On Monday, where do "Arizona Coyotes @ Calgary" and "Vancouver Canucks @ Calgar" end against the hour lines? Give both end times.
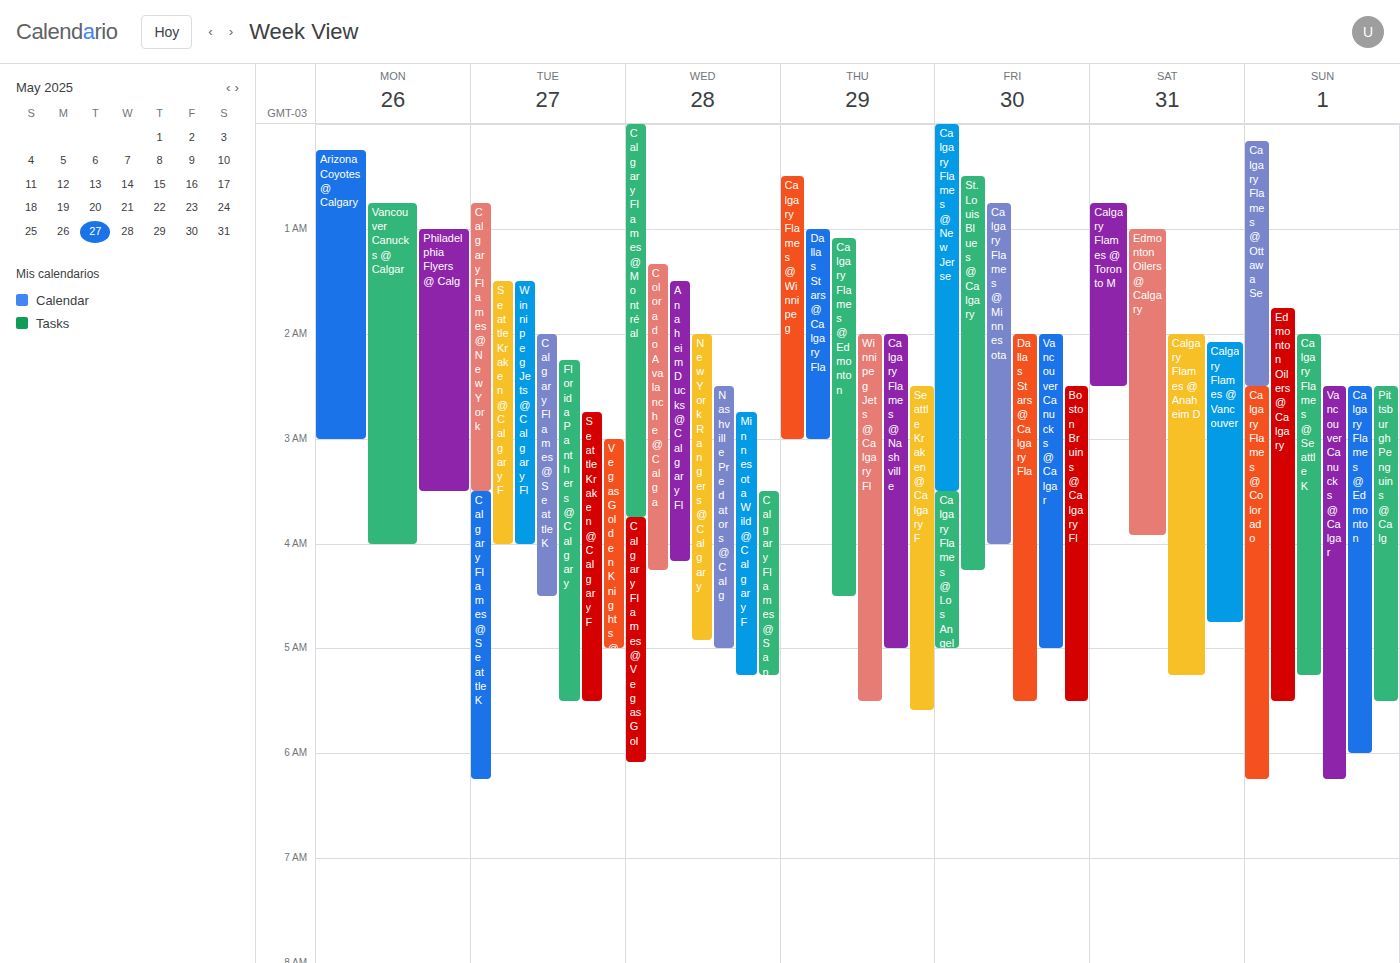
"Arizona Coyotes @ Calgary": 3:00 AM, exactly on the 3 AM line. "Vancouver Canucks @ Calgar": 4:00 AM, exactly on the 4 AM line.